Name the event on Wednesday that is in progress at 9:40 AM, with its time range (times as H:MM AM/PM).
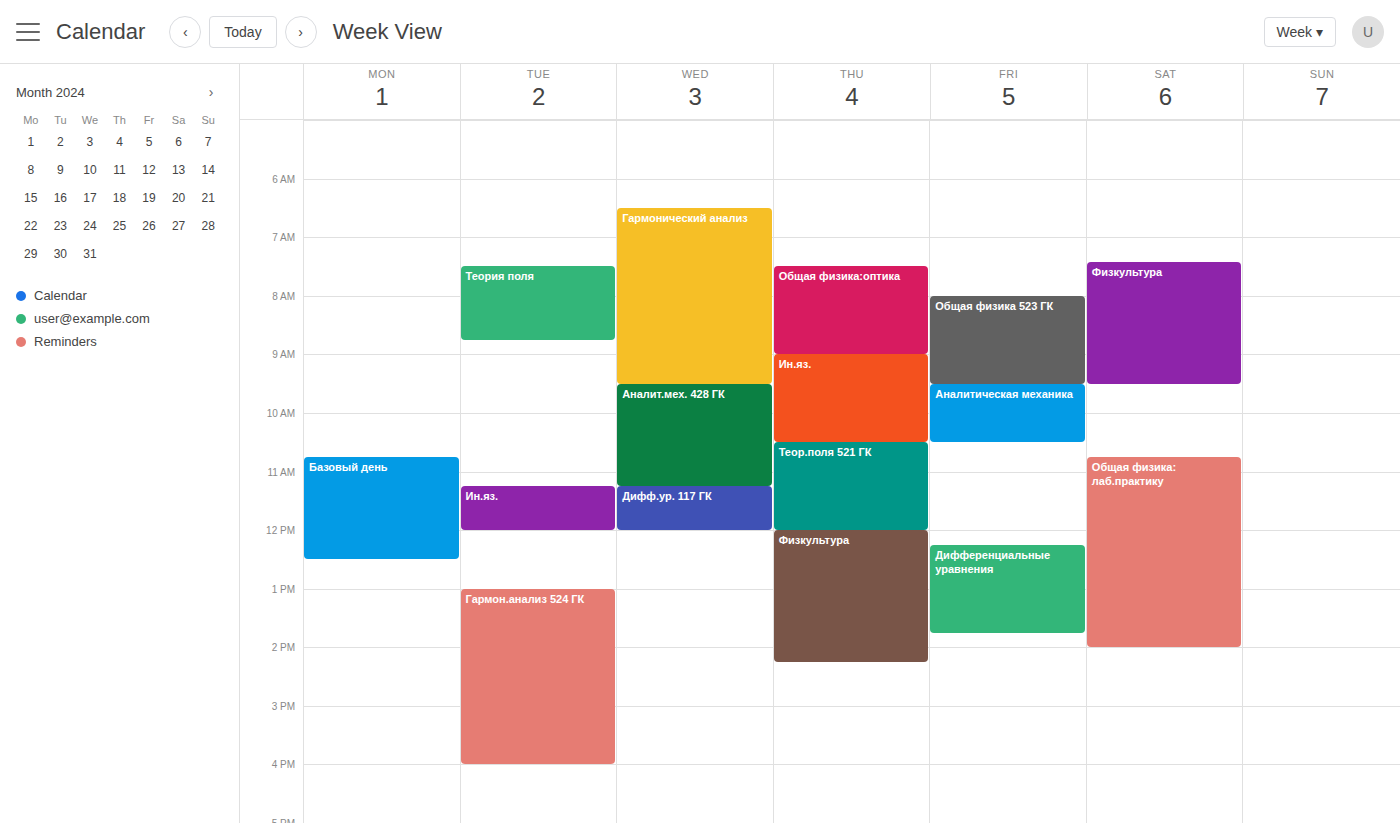
"Аналит.мех. 428 ГК", 9:30 AM to 11:15 AM